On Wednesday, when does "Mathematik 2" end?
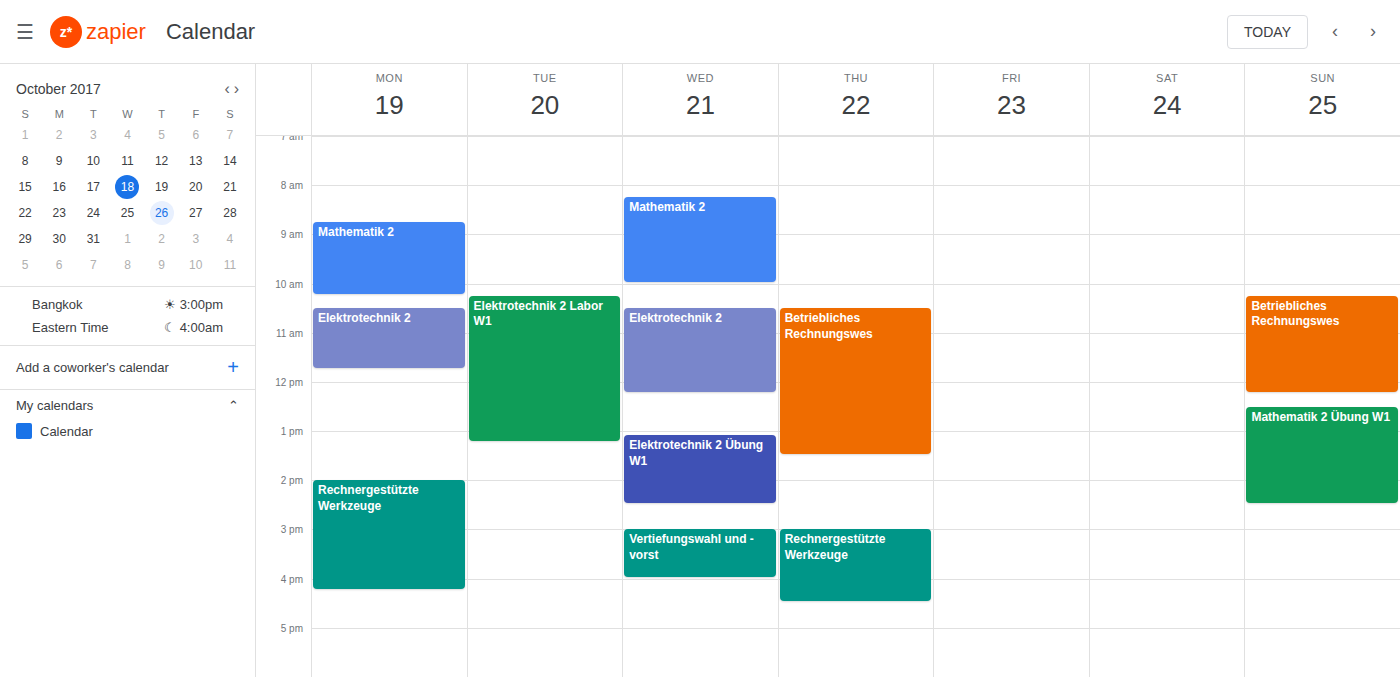
10:00 AM